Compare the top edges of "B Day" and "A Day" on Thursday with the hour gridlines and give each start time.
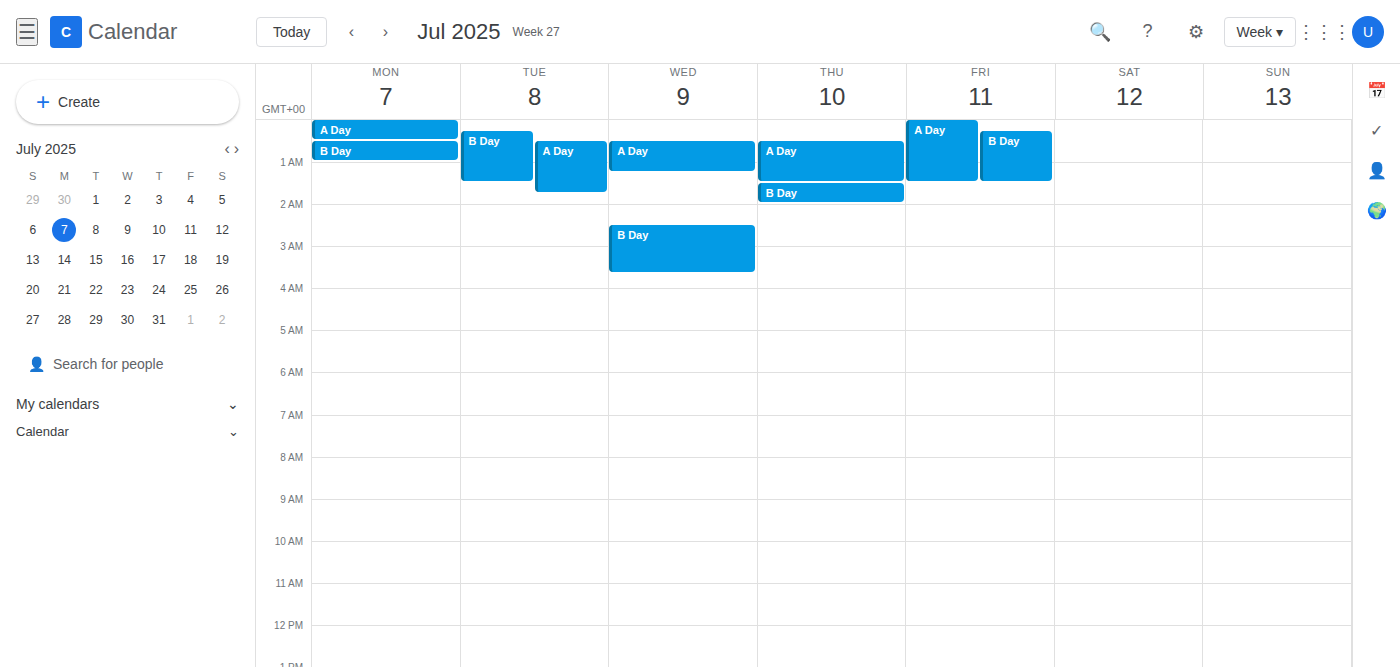
"B Day": 1:30 AM, halfway between the 1 AM and 2 AM lines. "A Day": 12:30 AM, halfway between the 12 AM and 1 AM lines.